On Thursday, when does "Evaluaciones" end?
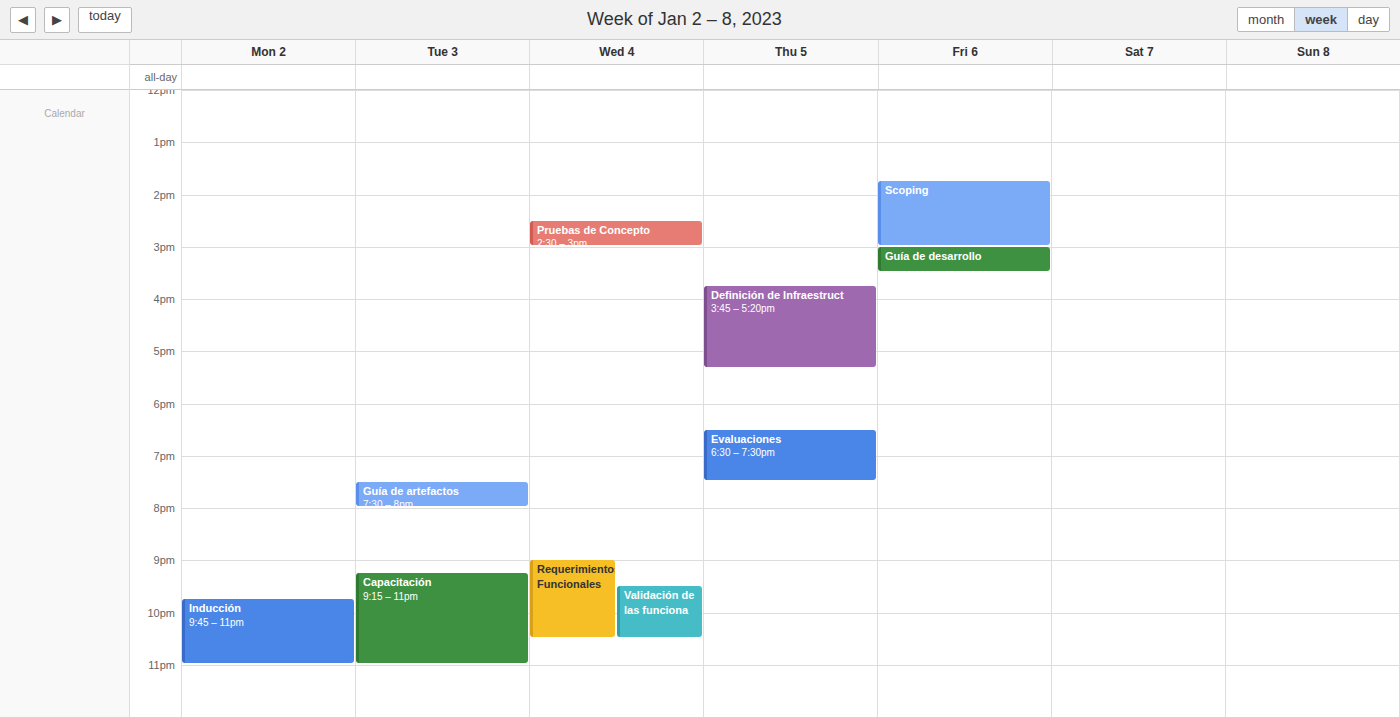
7:30 PM